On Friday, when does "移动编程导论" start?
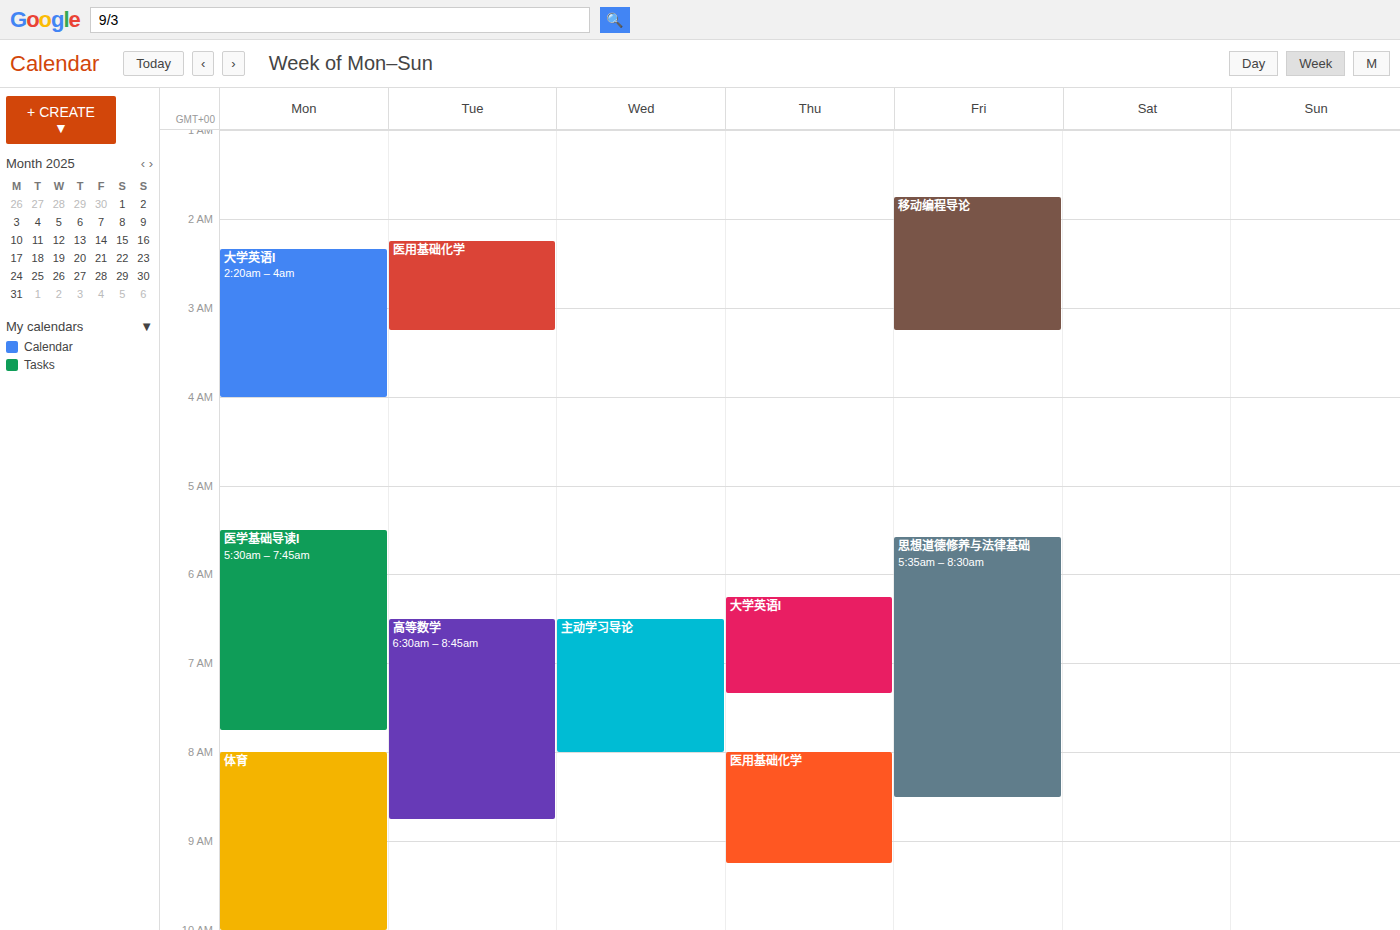
1:45 AM